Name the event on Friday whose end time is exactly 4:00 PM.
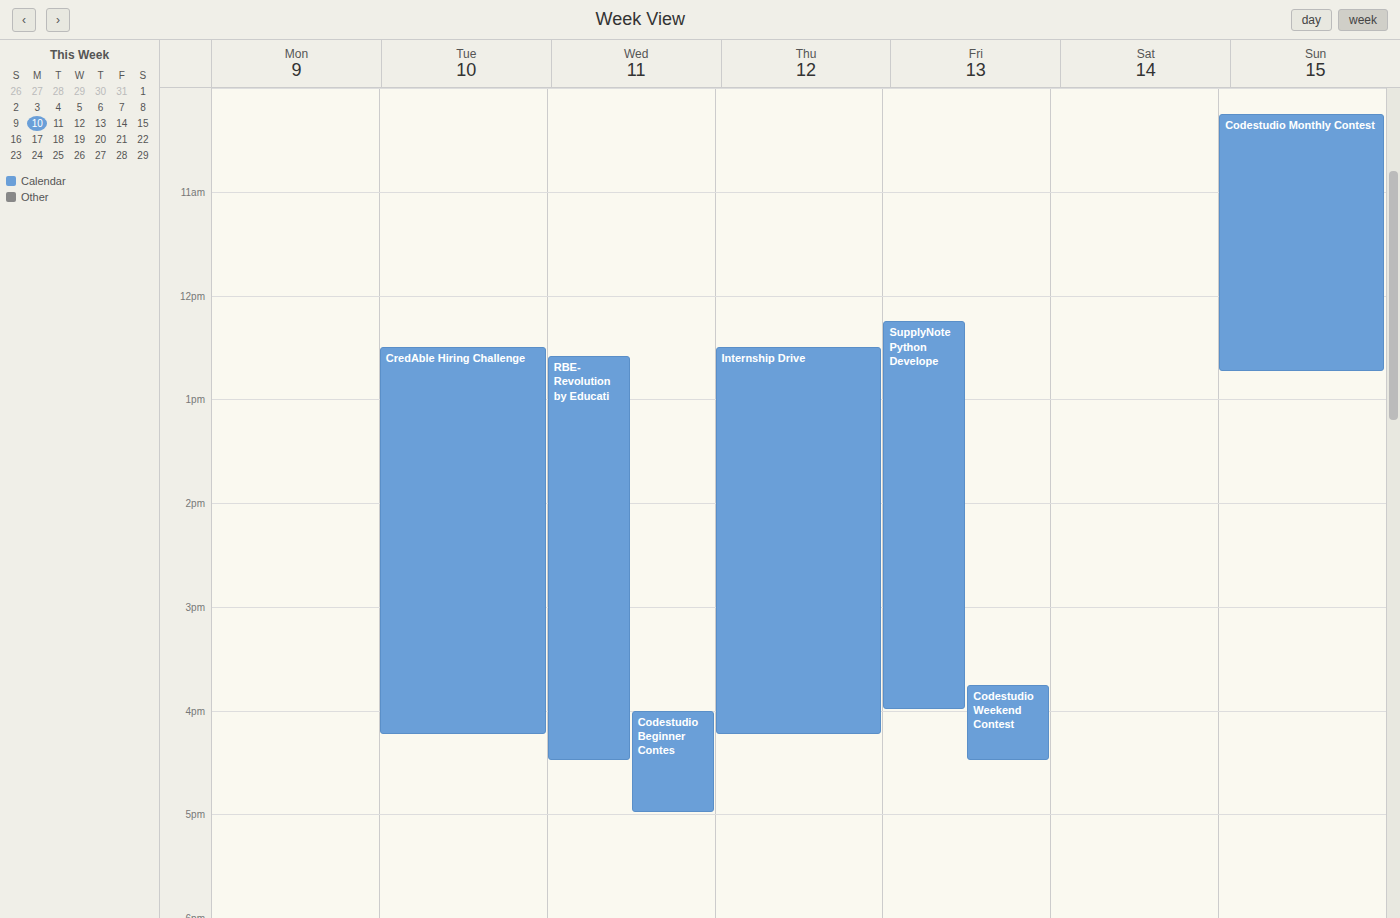
"SupplyNote Python Develope"